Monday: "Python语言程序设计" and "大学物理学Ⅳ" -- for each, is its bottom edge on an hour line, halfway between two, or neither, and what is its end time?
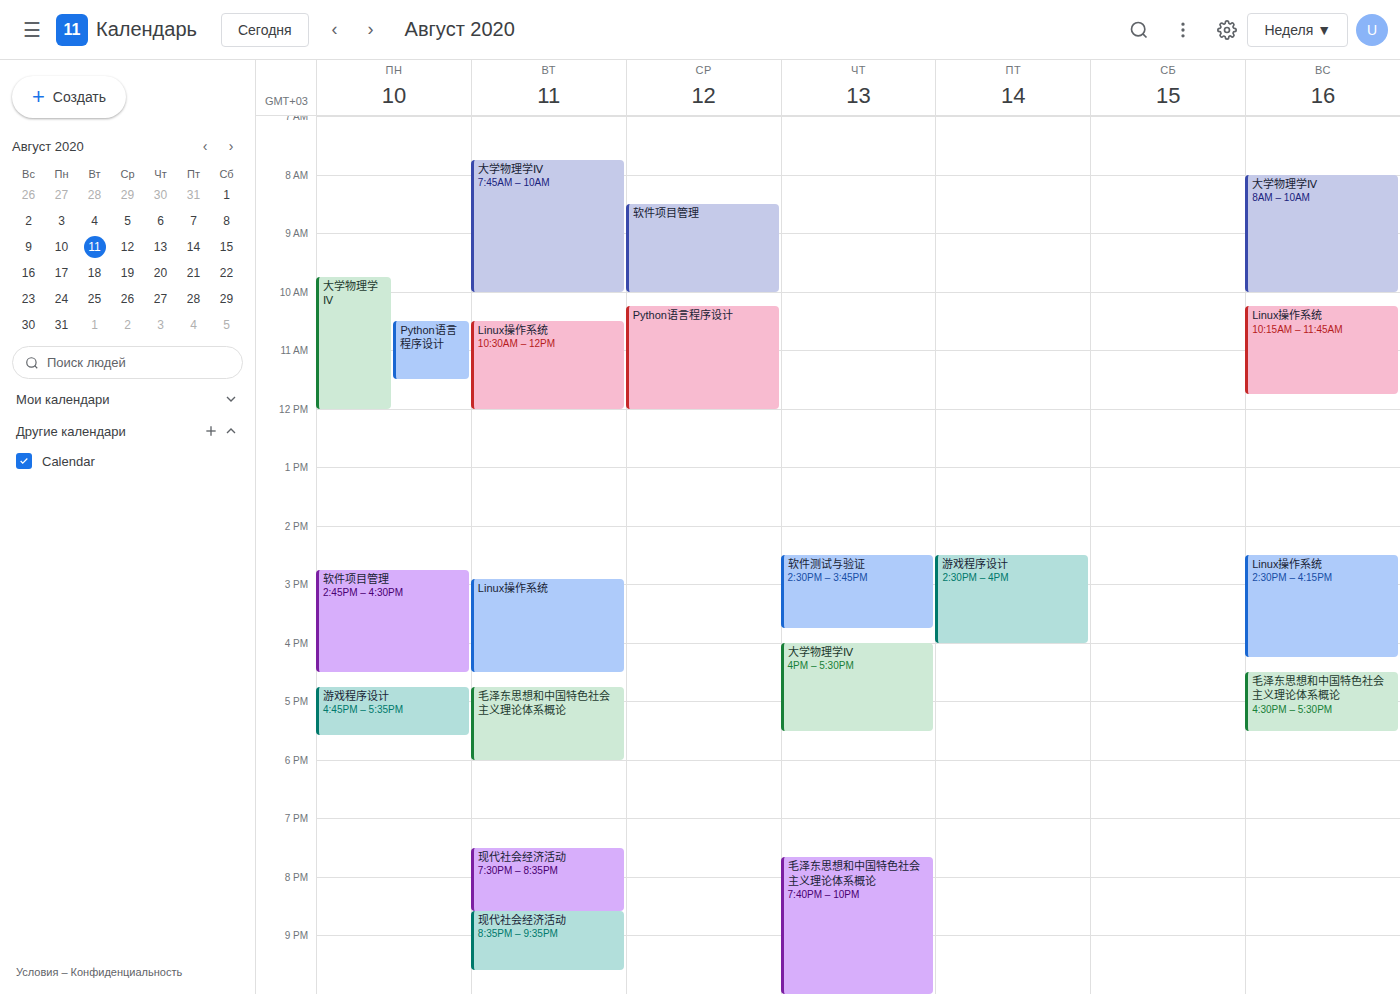
"Python语言程序设计": 11:30 AM, halfway between the 11 AM and 12 PM lines. "大学物理学Ⅳ": 12:00 PM, exactly on the 12 PM line.